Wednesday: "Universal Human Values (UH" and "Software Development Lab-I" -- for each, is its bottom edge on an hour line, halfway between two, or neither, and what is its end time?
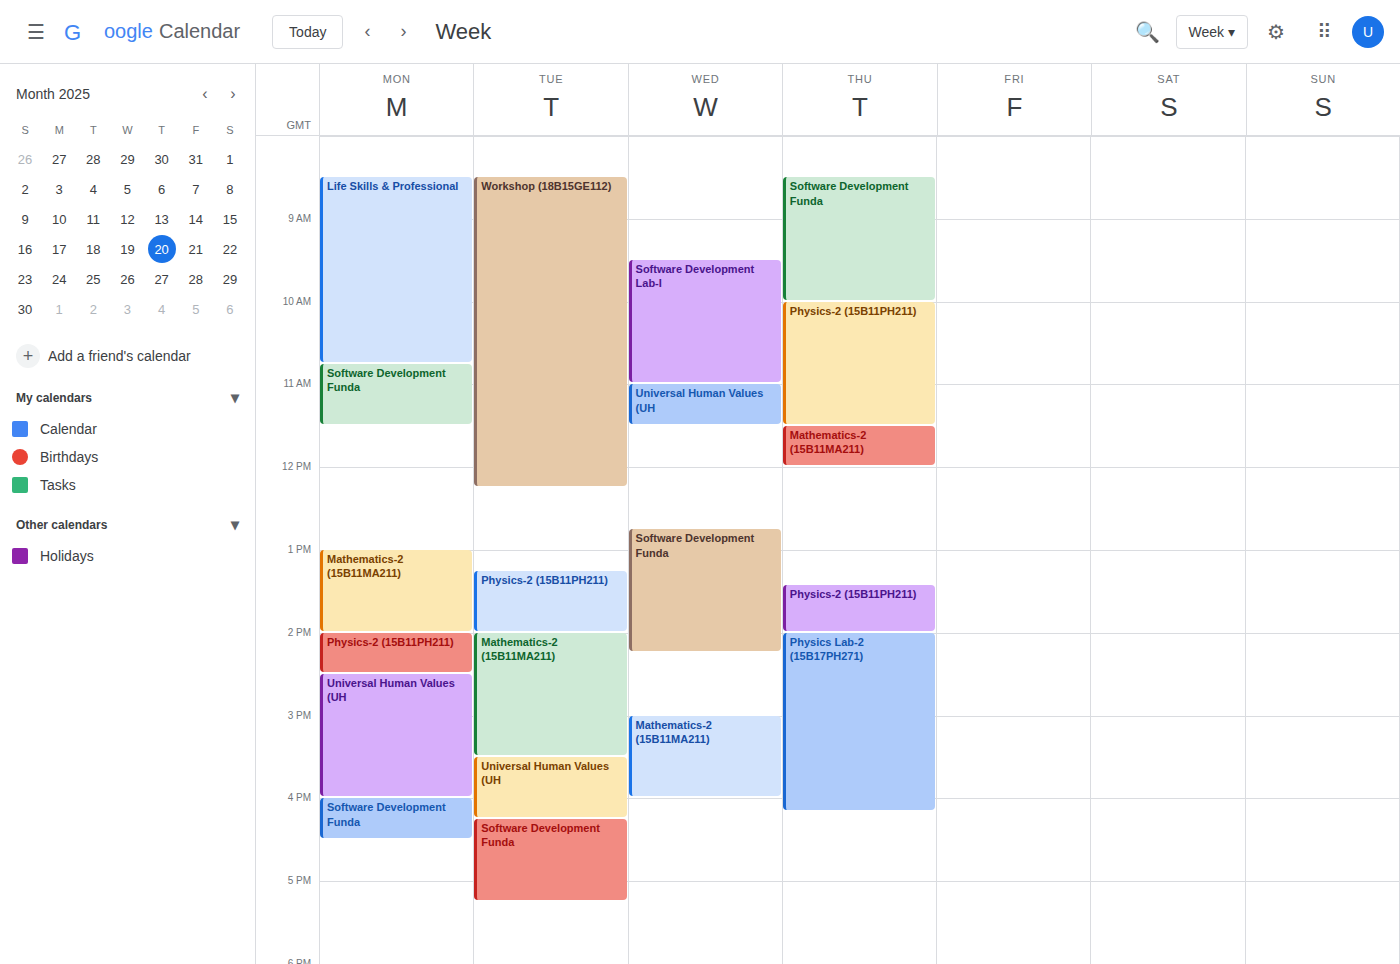
"Universal Human Values (UH": 11:30, halfway between the 11:00 and 12:00 lines. "Software Development Lab-I": 11:00, exactly on the 11:00 line.